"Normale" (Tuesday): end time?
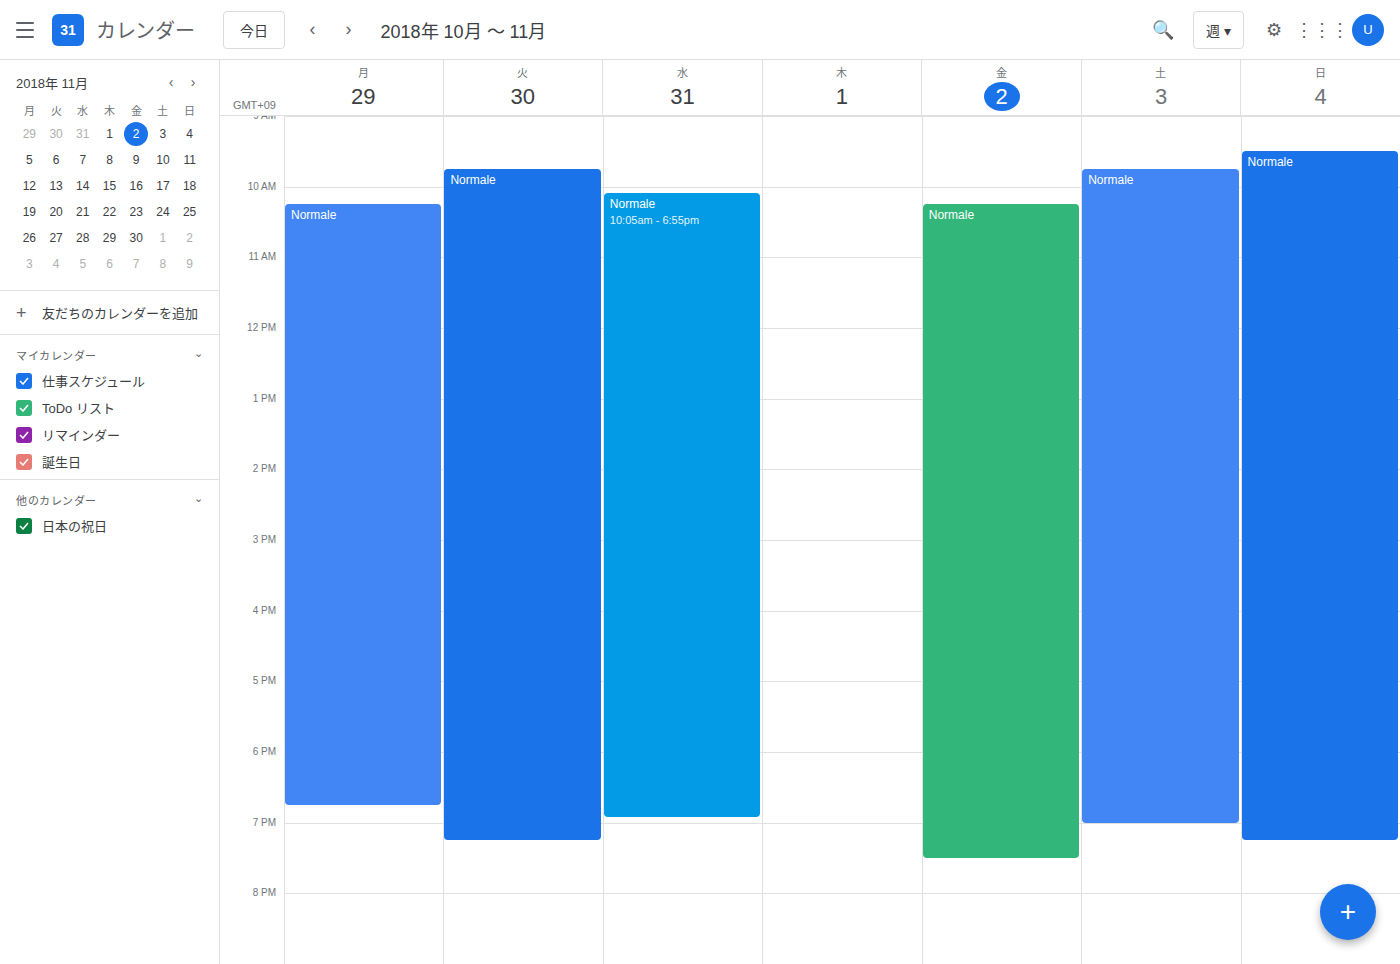
7:15 PM